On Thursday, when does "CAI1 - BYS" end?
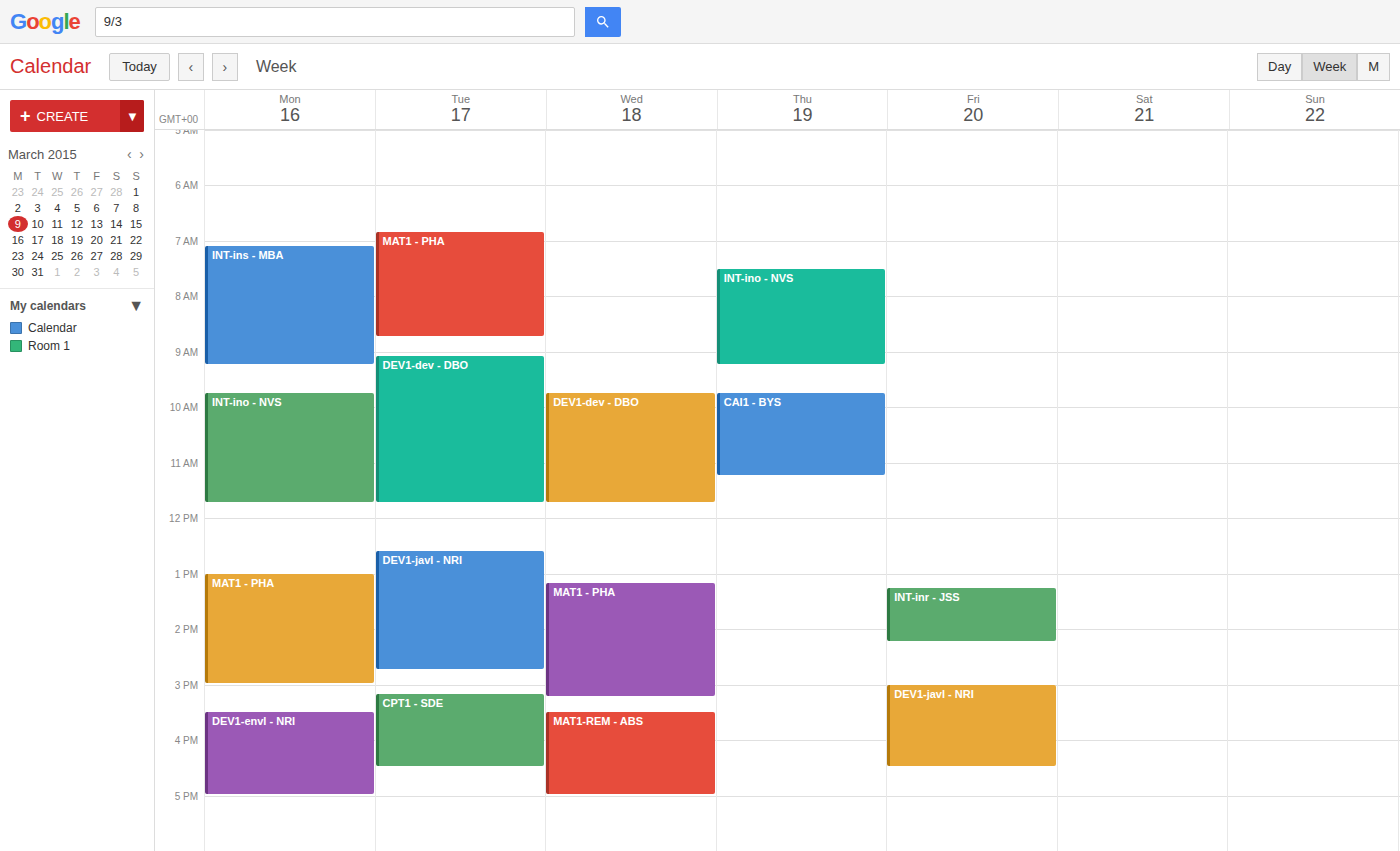
11:15 AM